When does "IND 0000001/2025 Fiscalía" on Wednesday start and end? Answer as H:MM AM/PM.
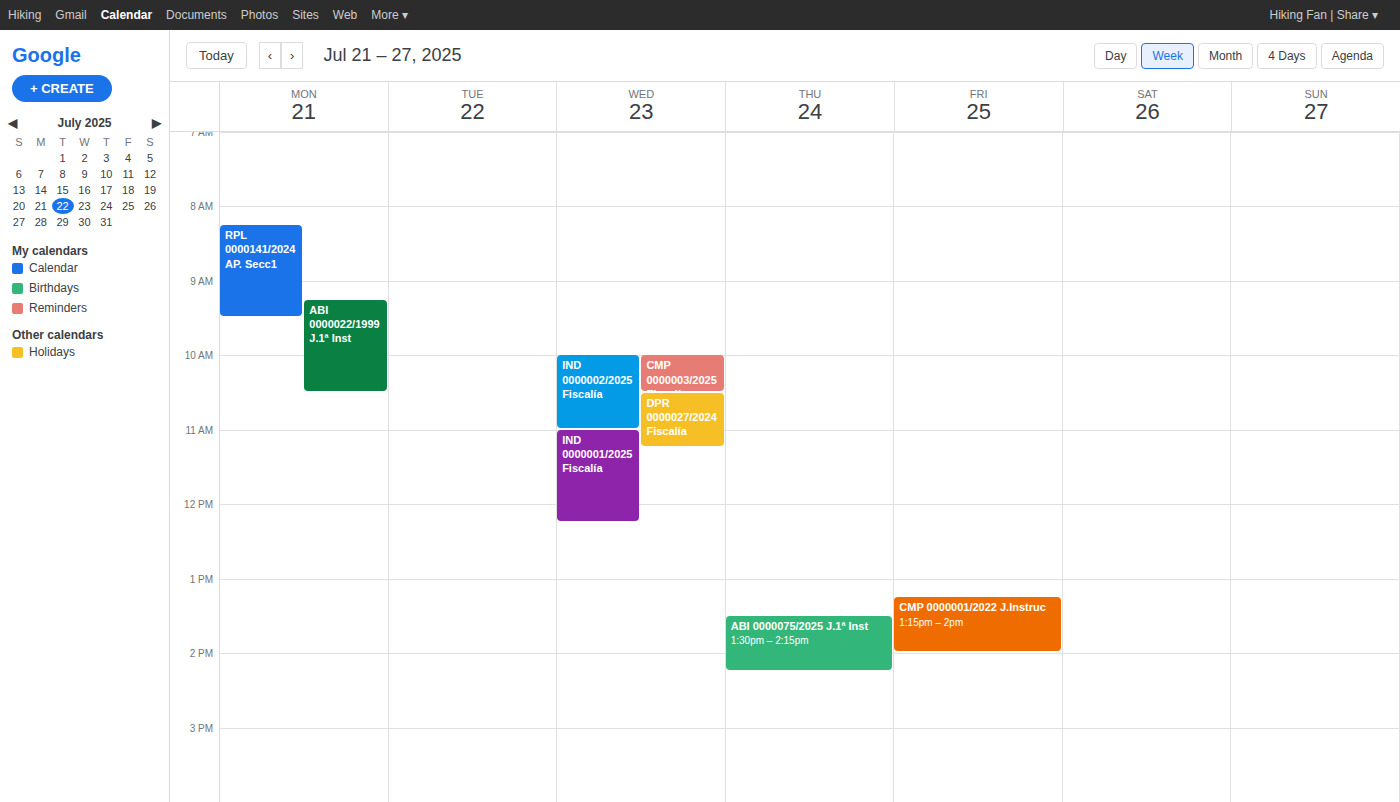
11:00 AM to 12:15 PM